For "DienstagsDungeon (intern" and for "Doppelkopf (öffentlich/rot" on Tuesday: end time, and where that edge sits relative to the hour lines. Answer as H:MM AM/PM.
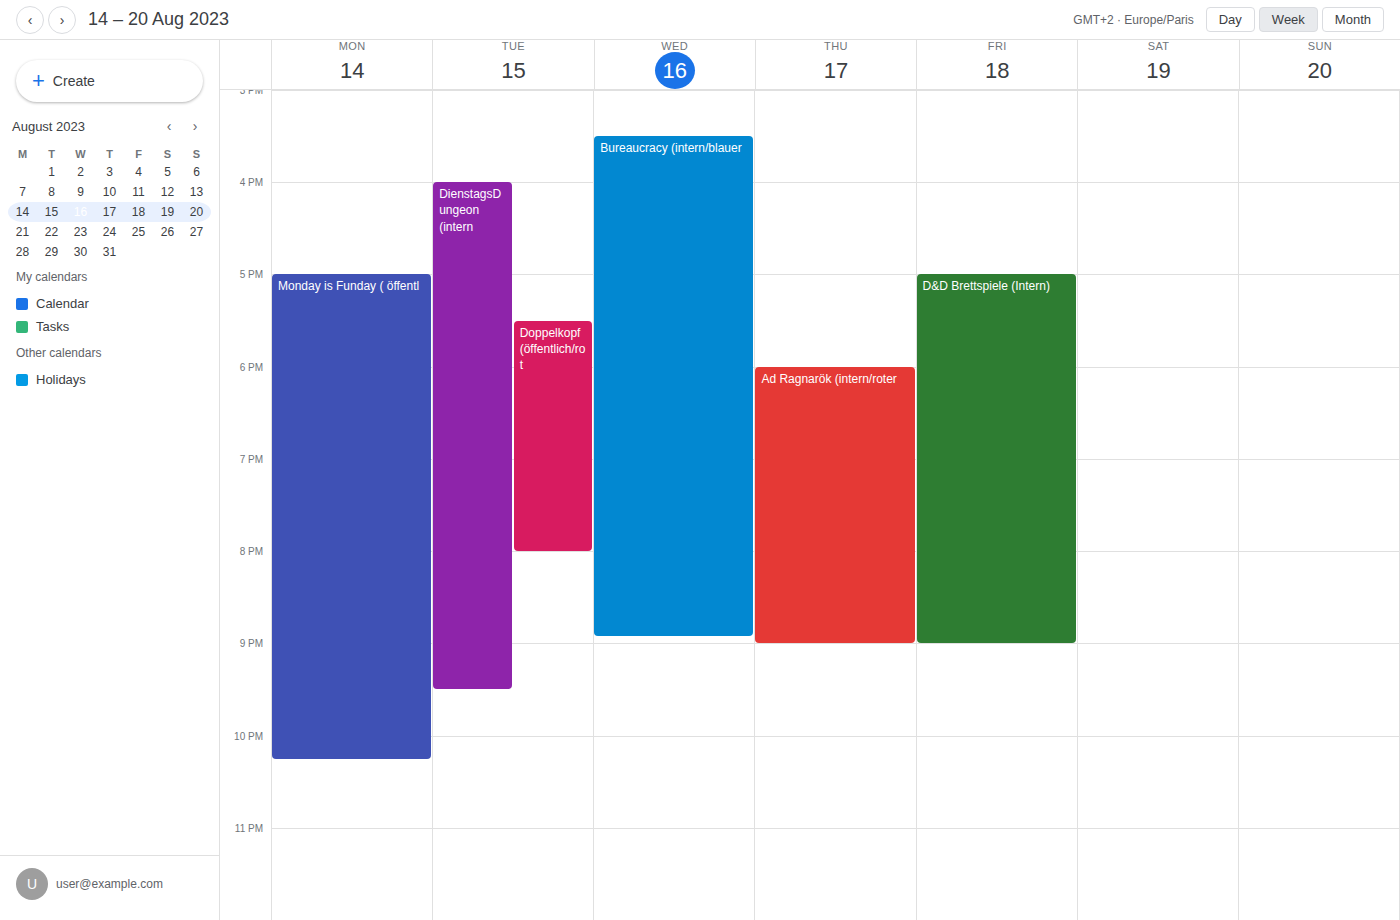
"DienstagsDungeon (intern": 9:30 PM, halfway between the 9 PM and 10 PM lines. "Doppelkopf (öffentlich/rot": 8:00 PM, exactly on the 8 PM line.